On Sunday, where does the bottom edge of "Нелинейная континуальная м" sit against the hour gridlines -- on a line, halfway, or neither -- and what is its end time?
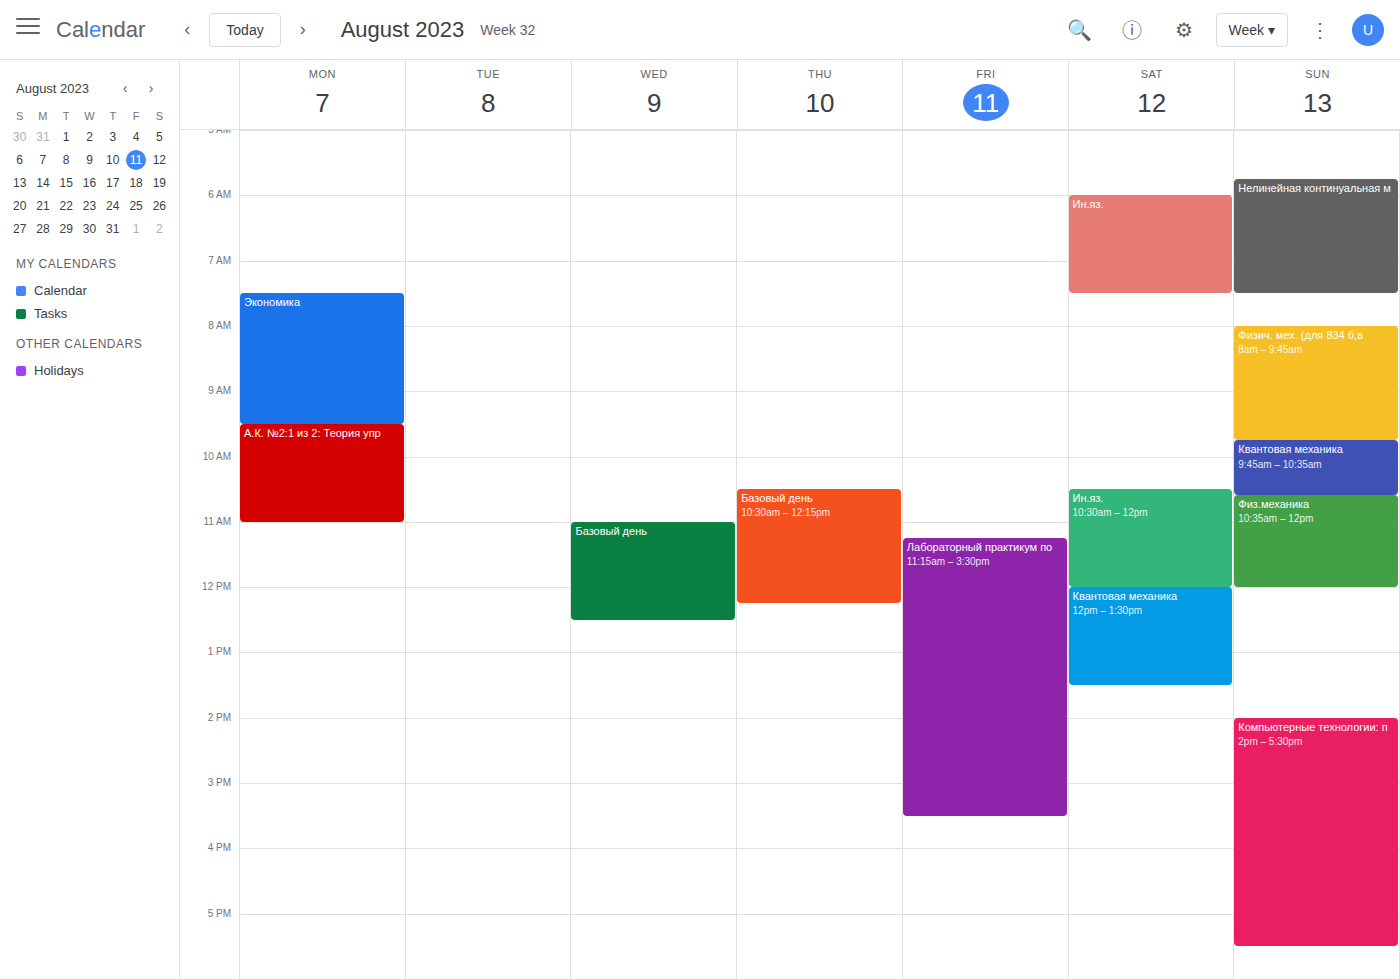
07:30 -- halfway between the 07:00 and 08:00 lines.